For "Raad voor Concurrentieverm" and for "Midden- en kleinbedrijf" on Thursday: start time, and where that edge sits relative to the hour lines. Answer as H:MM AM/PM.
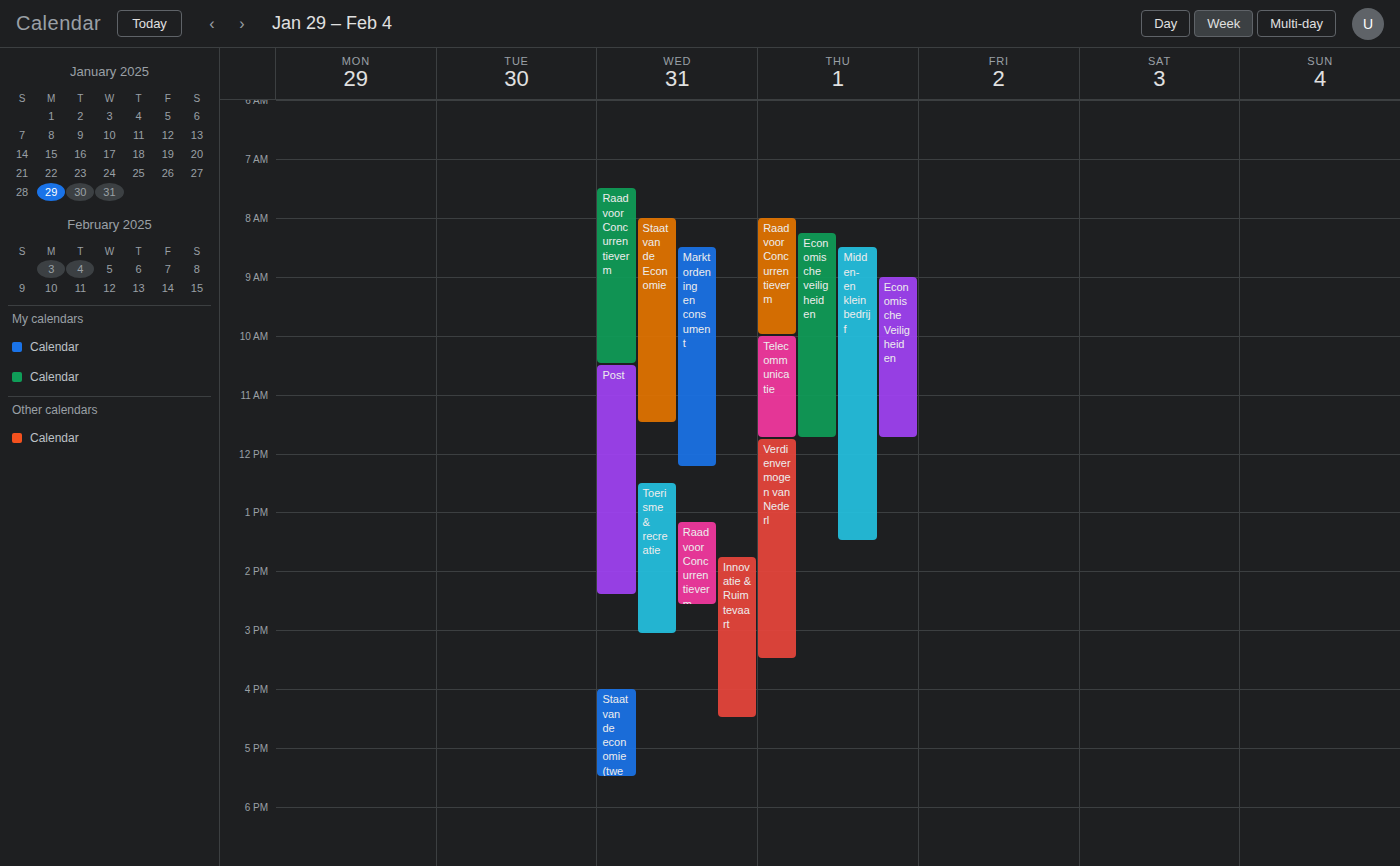
"Raad voor Concurrentieverm": 8:00 AM, exactly on the 8 AM line. "Midden- en kleinbedrijf": 8:30 AM, halfway between the 8 AM and 9 AM lines.